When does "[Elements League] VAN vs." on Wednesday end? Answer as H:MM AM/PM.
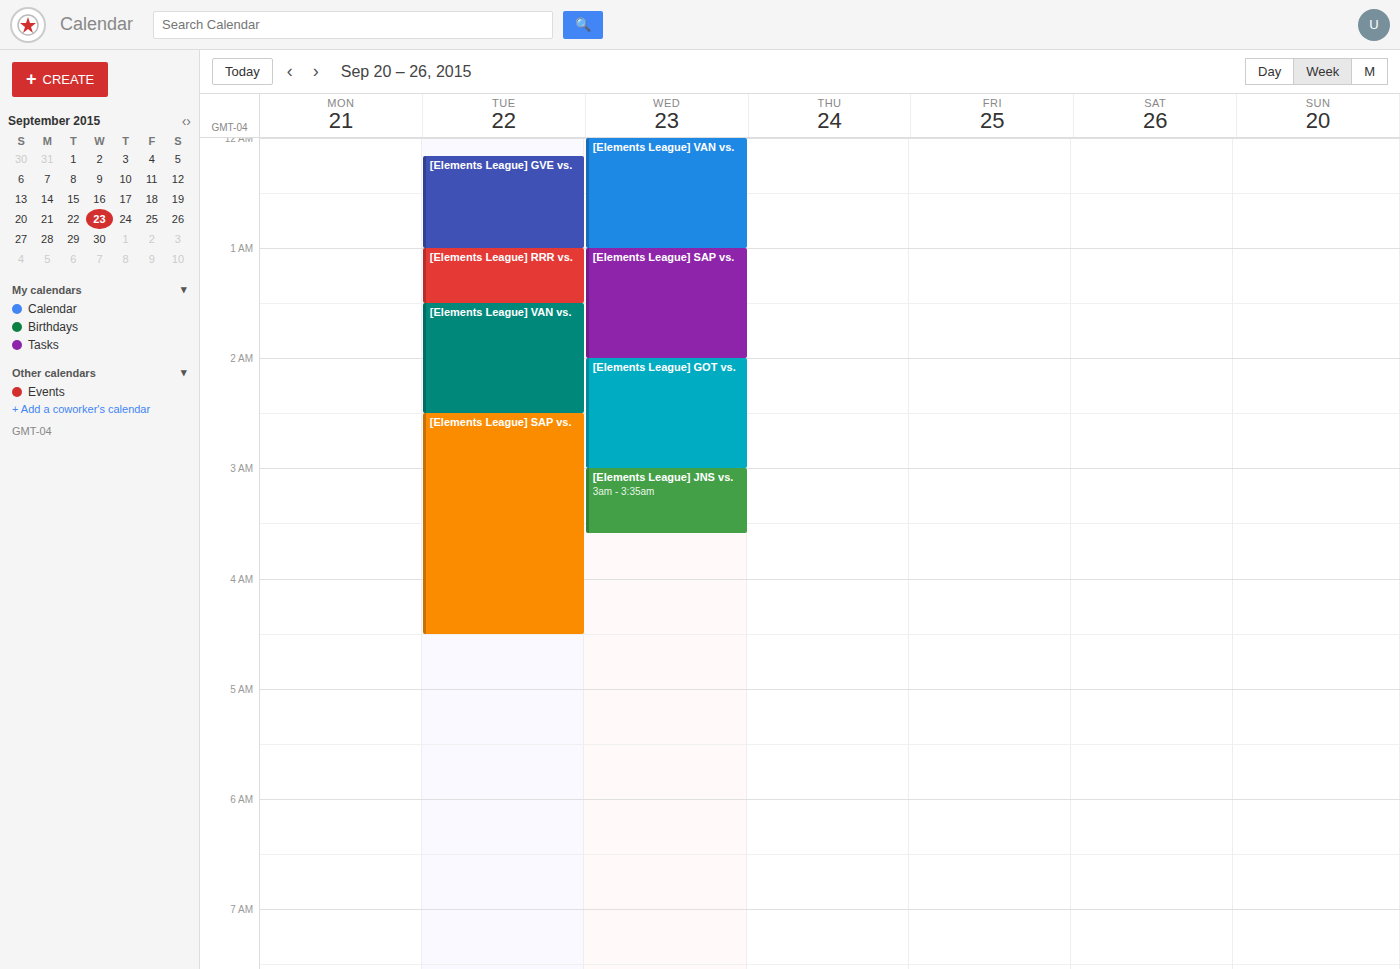
1:00 AM